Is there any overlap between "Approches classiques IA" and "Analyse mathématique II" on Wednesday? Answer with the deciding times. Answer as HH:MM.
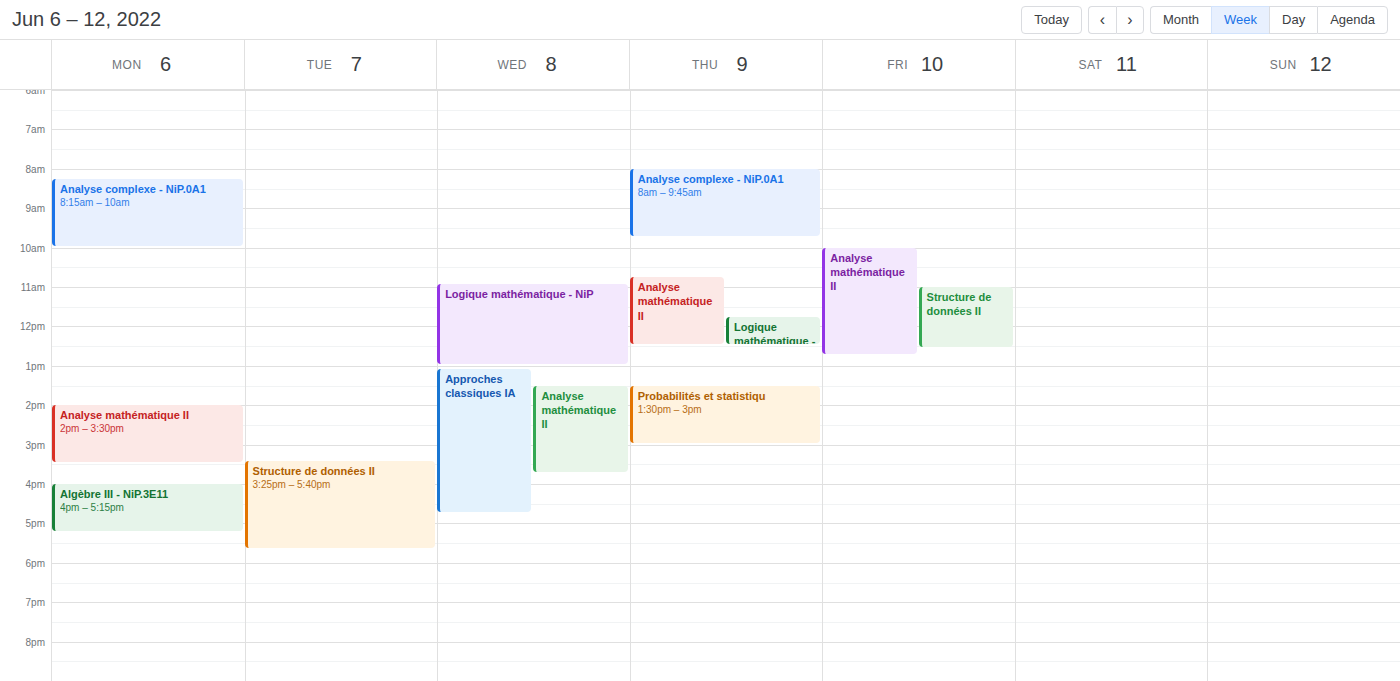
"Analyse mathématique II" runs 13:30 to 15:45, inside "Approches classiques IA" -- they overlap.